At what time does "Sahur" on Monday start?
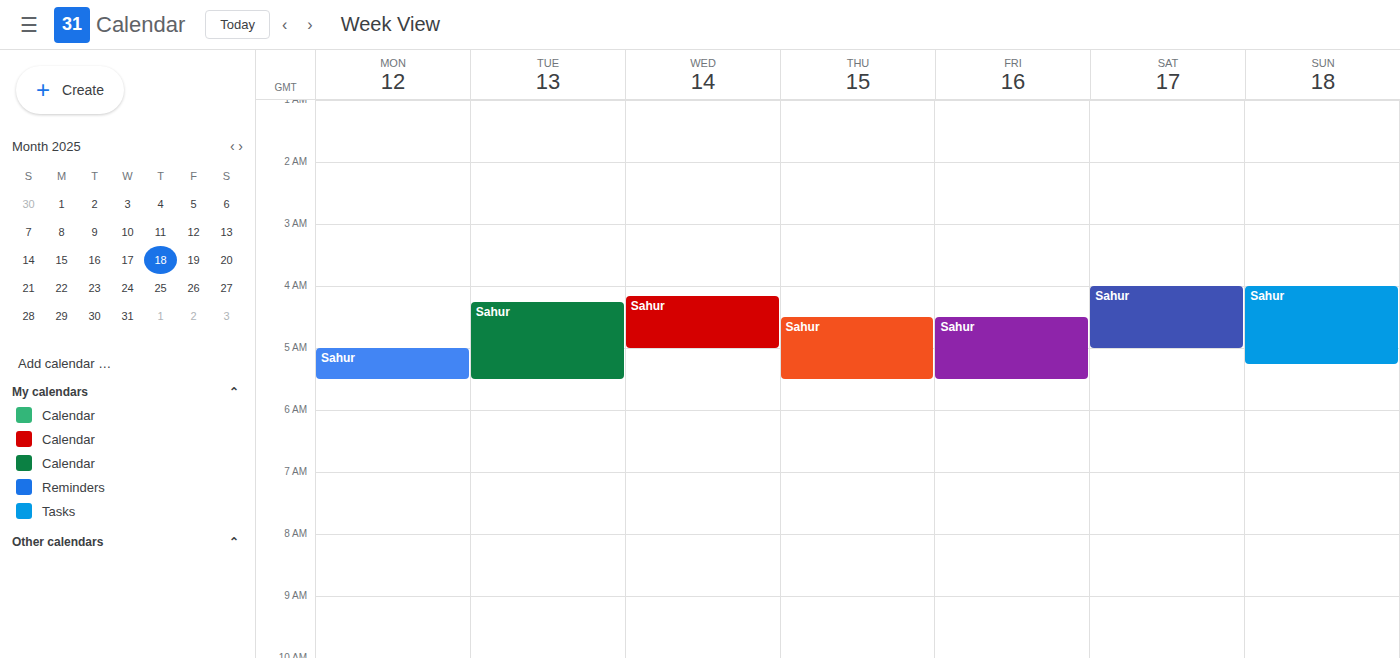
5:00 AM